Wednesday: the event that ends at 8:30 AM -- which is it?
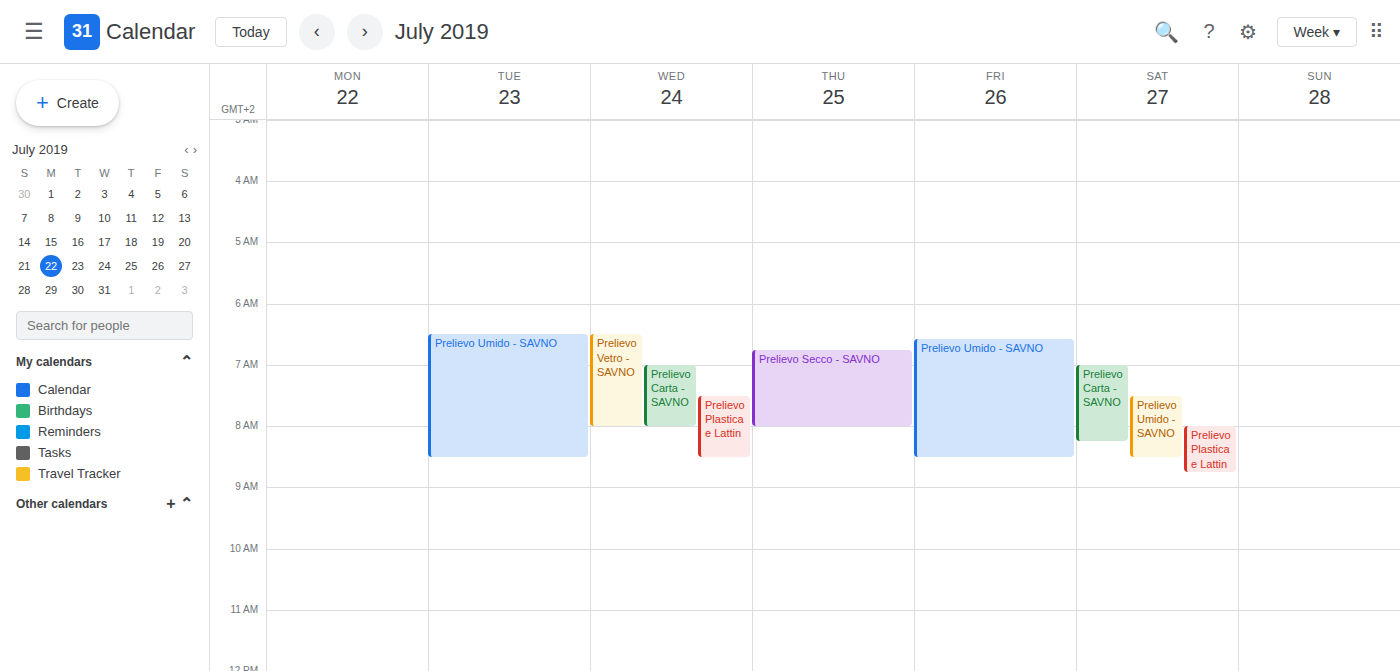
"Prelievo Plastica e Lattin"